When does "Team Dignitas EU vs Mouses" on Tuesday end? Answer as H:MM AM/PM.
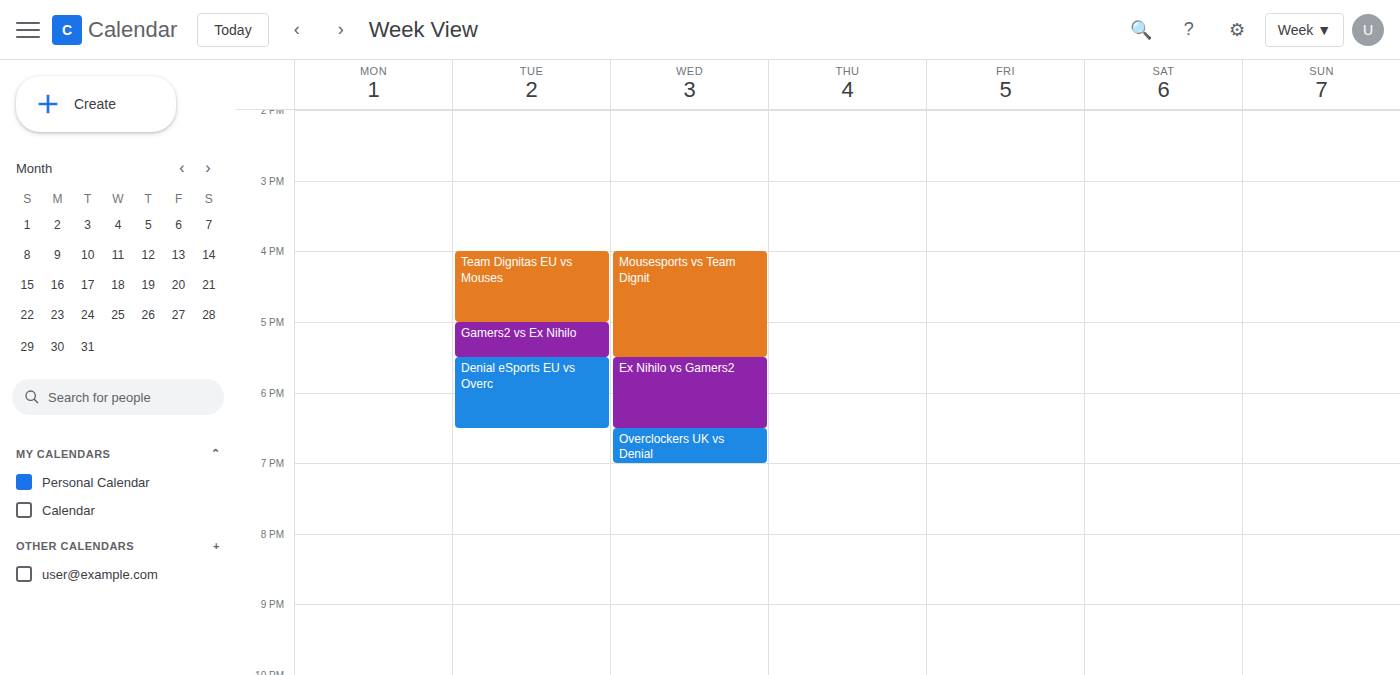
5:00 PM